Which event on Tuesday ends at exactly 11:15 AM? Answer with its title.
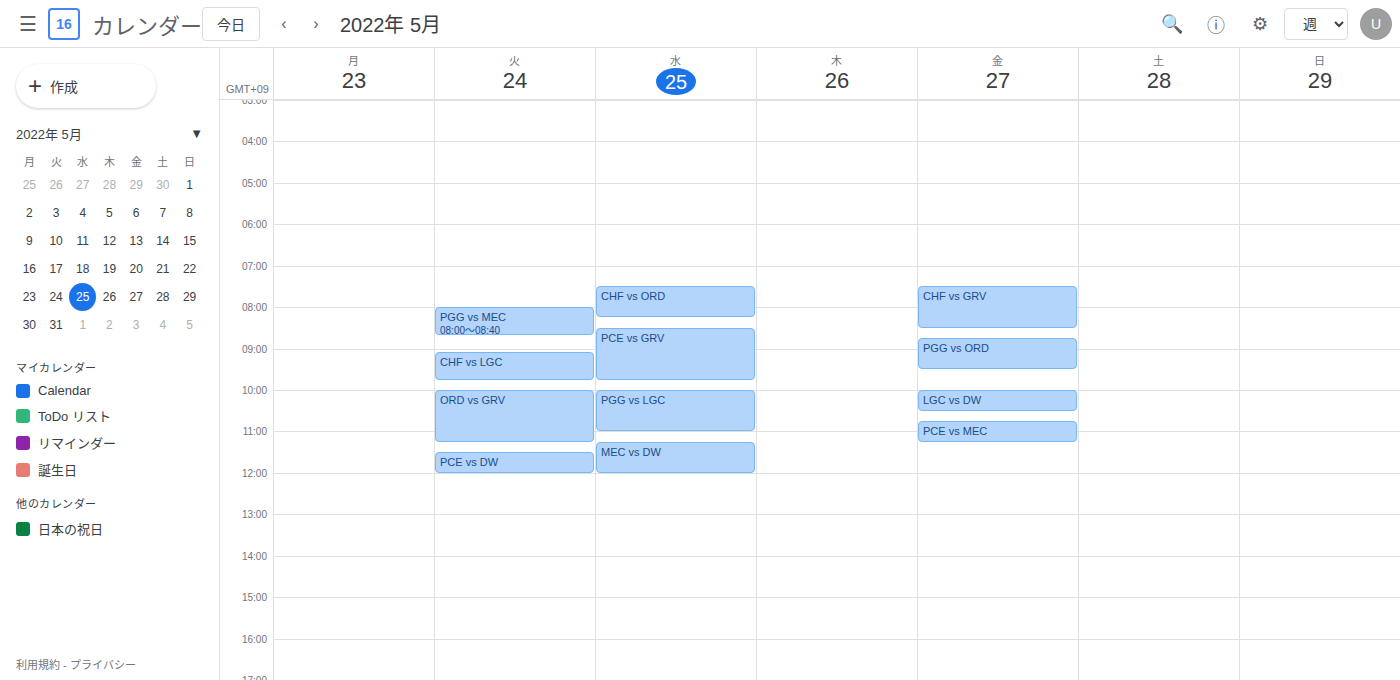
"ORD vs GRV"